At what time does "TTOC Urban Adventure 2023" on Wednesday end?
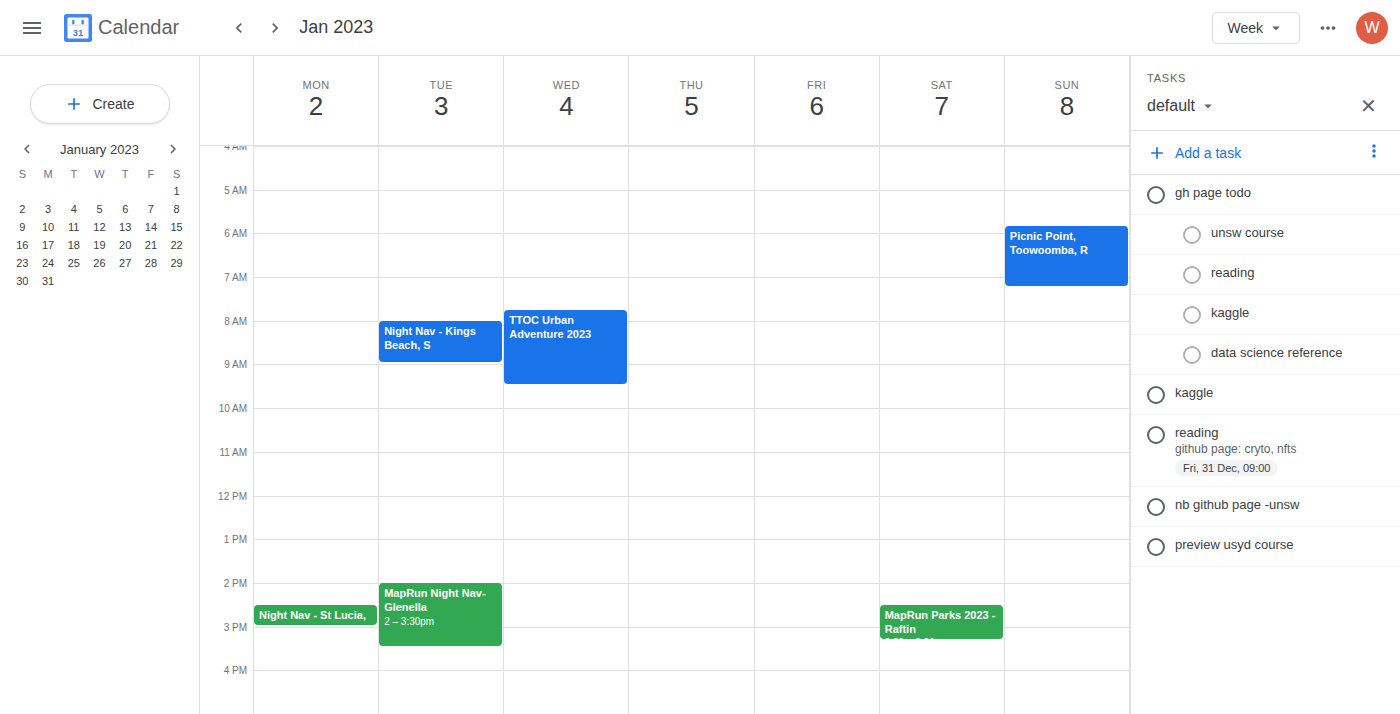
9:30 AM